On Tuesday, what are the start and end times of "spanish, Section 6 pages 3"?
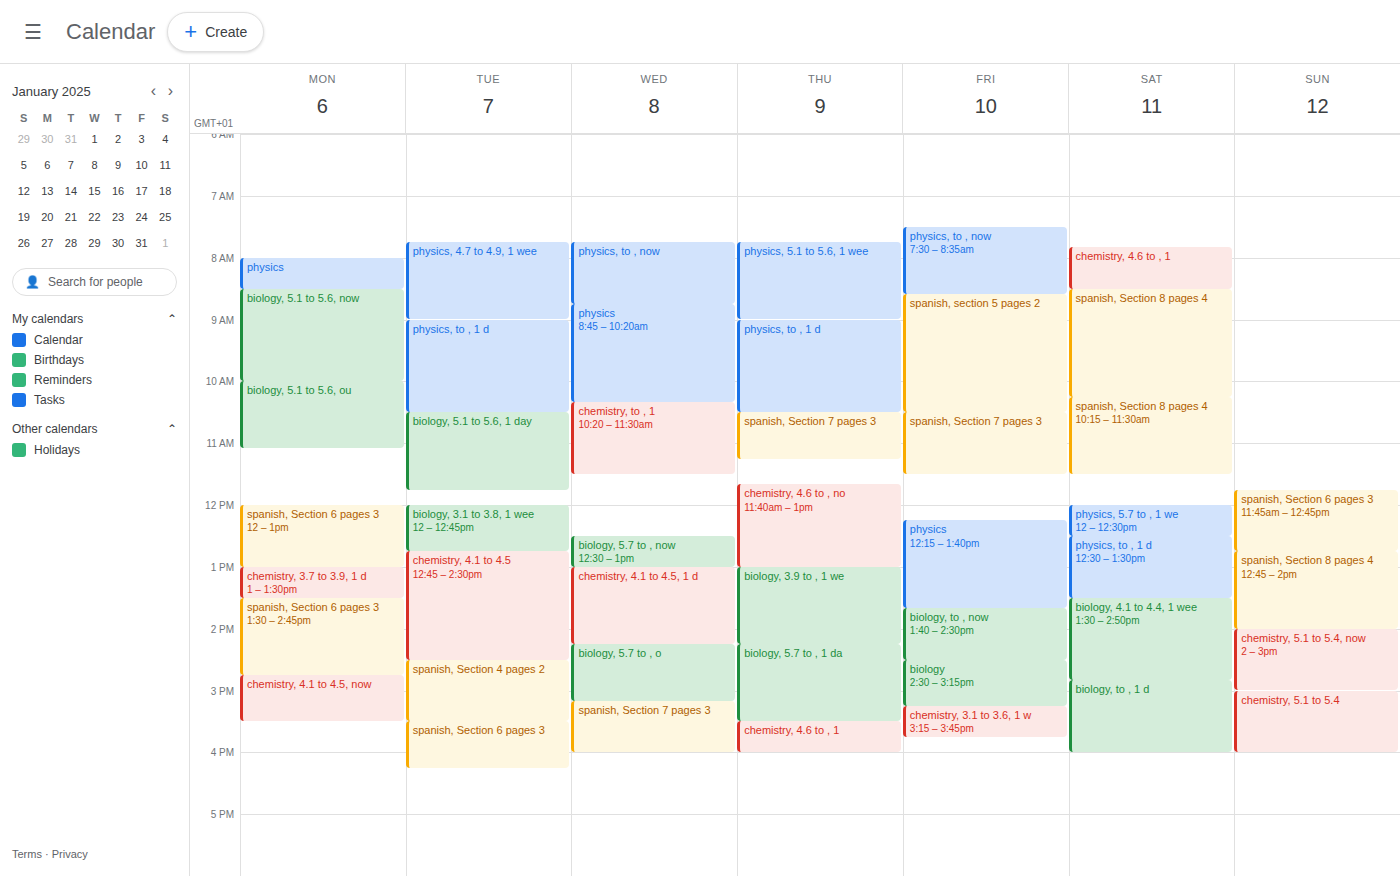
15:30 to 16:15